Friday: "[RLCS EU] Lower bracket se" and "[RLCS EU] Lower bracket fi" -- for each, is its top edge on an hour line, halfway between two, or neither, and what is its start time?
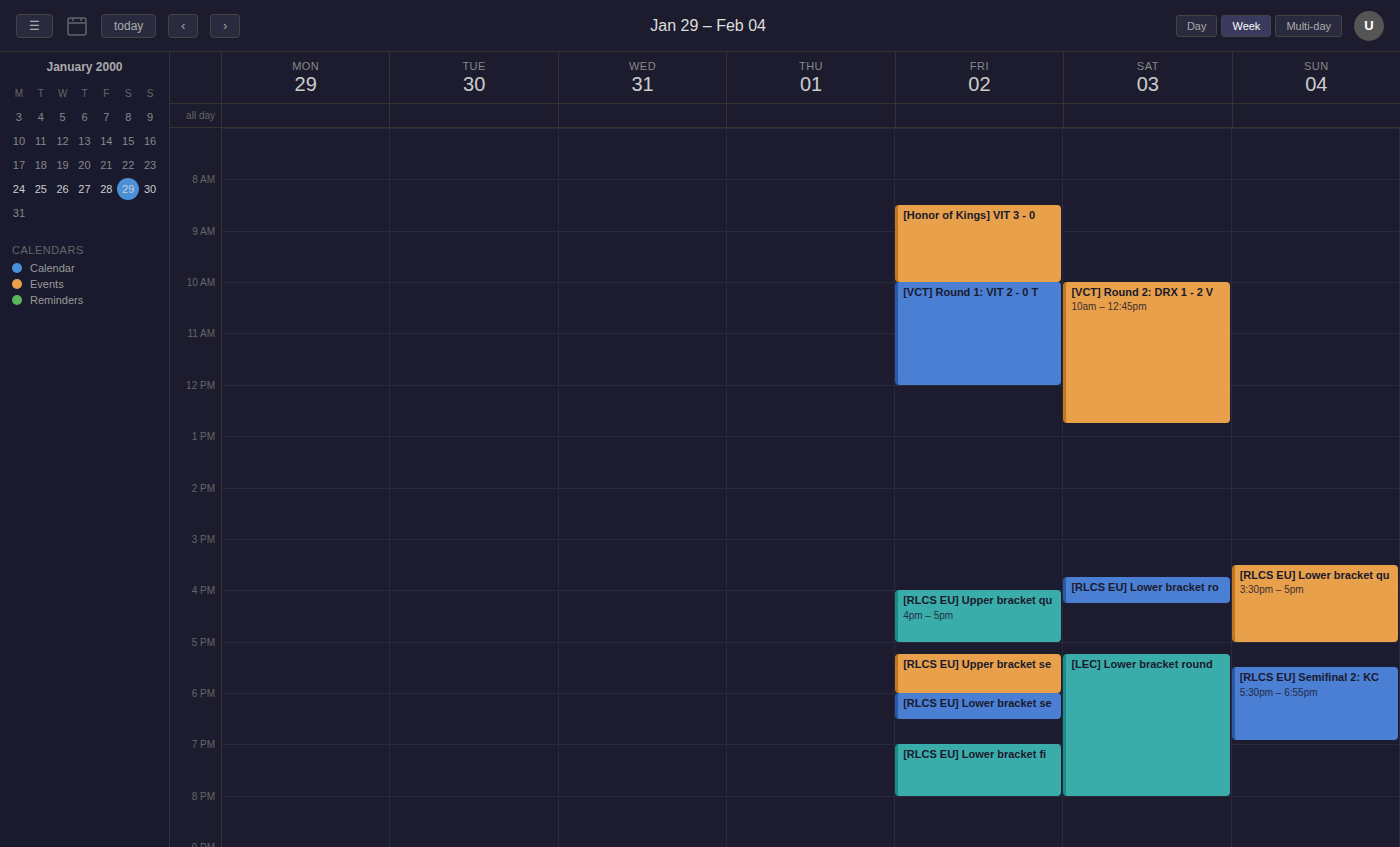
"[RLCS EU] Lower bracket se": 6:00 PM, exactly on the 6 PM line. "[RLCS EU] Lower bracket fi": 7:00 PM, exactly on the 7 PM line.